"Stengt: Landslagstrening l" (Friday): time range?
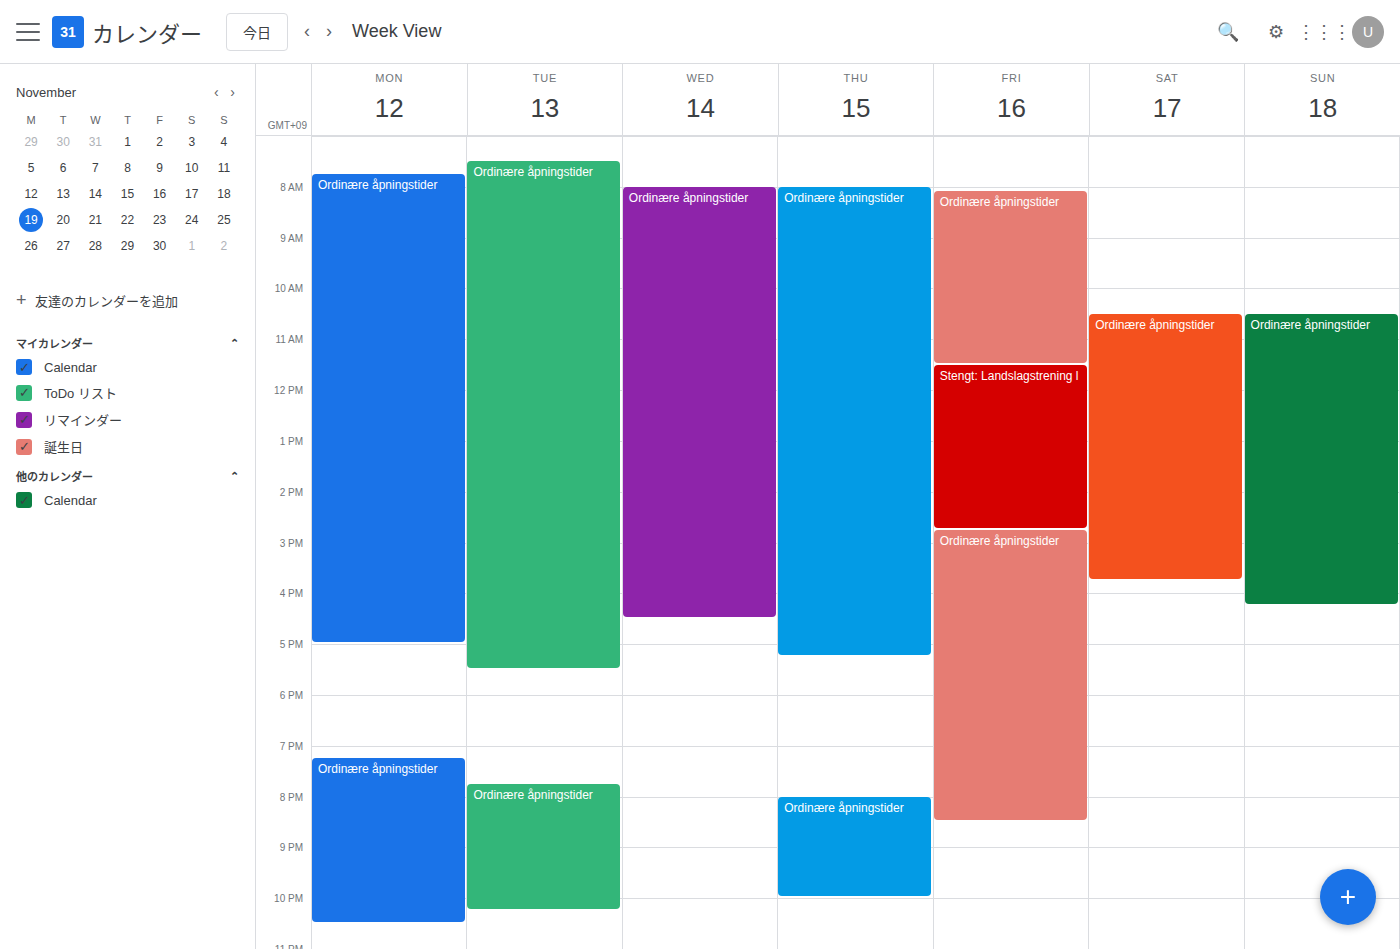
11:30 to 14:45